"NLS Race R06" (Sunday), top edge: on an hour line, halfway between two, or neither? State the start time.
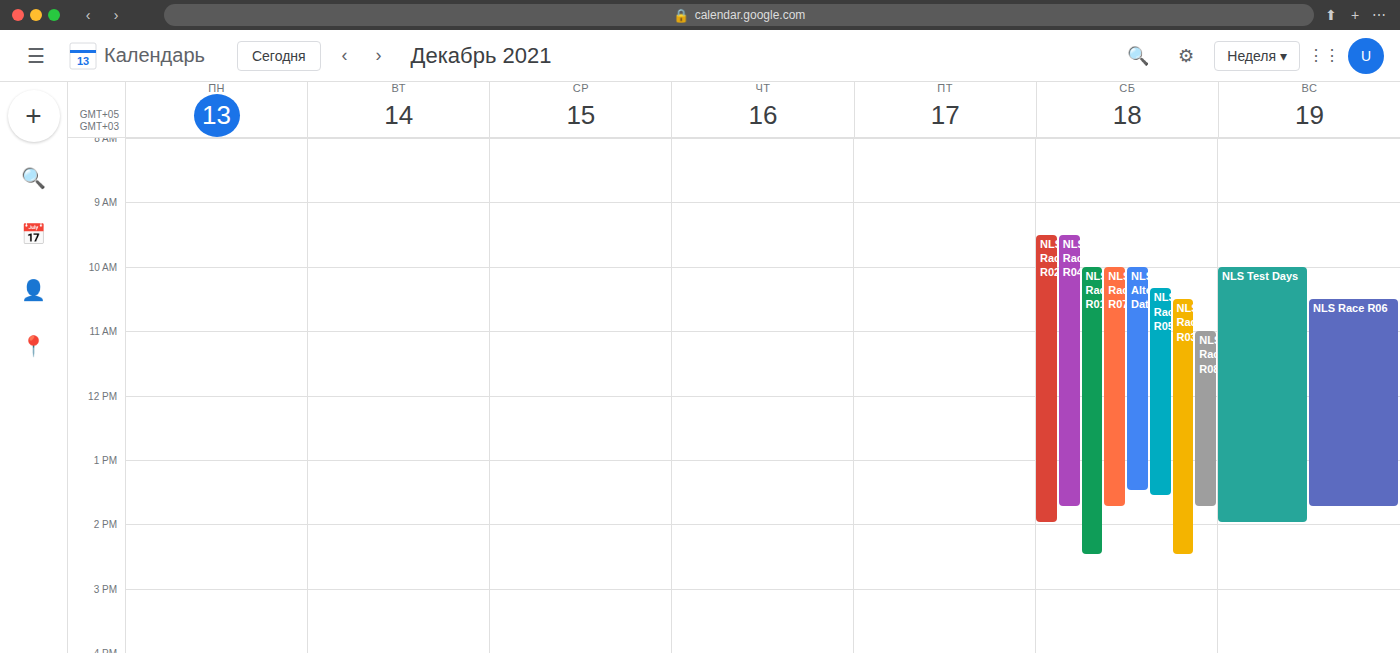
10:30 AM -- halfway between the 10 AM and 11 AM lines.